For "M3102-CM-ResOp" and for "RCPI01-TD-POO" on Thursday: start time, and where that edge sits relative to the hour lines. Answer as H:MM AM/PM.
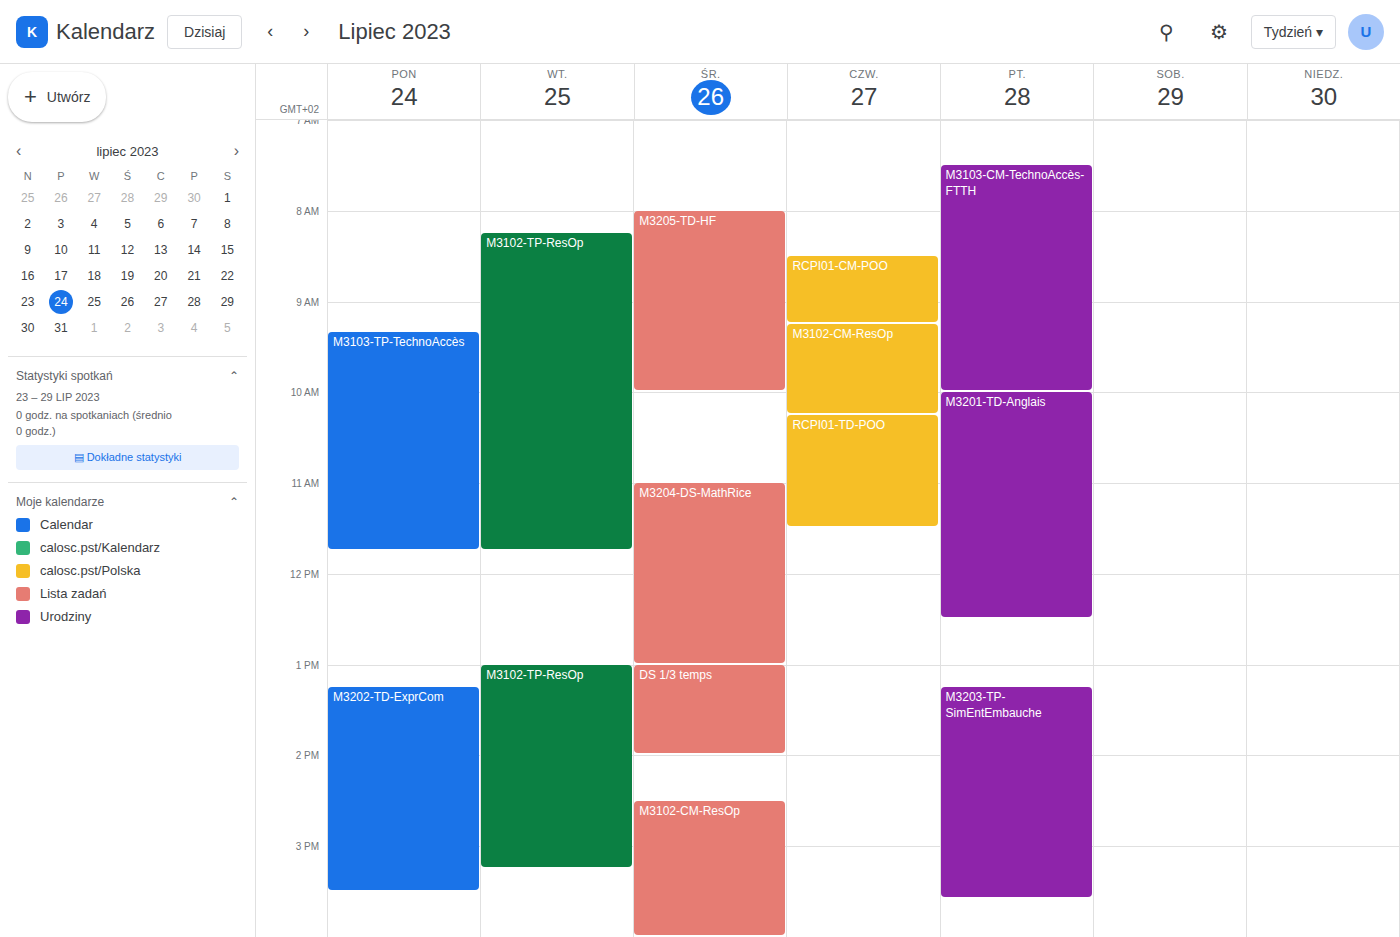
"M3102-CM-ResOp": 9:15 AM, neither: a quarter of the way from the 9 AM line to the 10 AM line. "RCPI01-TD-POO": 10:15 AM, neither: a quarter of the way from the 10 AM line to the 11 AM line.